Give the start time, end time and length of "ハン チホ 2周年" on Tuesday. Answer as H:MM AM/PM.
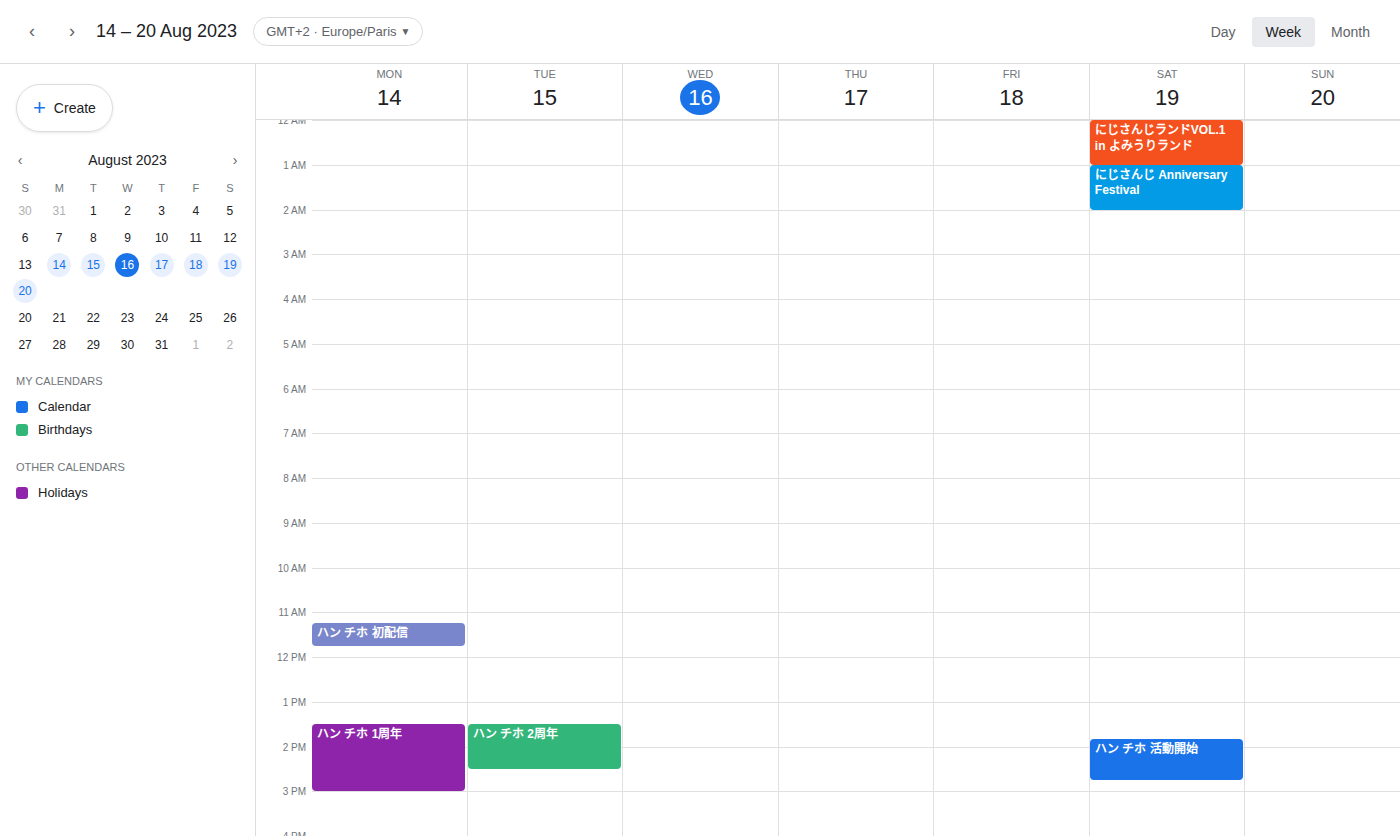
1:30 PM to 2:30 PM, 1 hour